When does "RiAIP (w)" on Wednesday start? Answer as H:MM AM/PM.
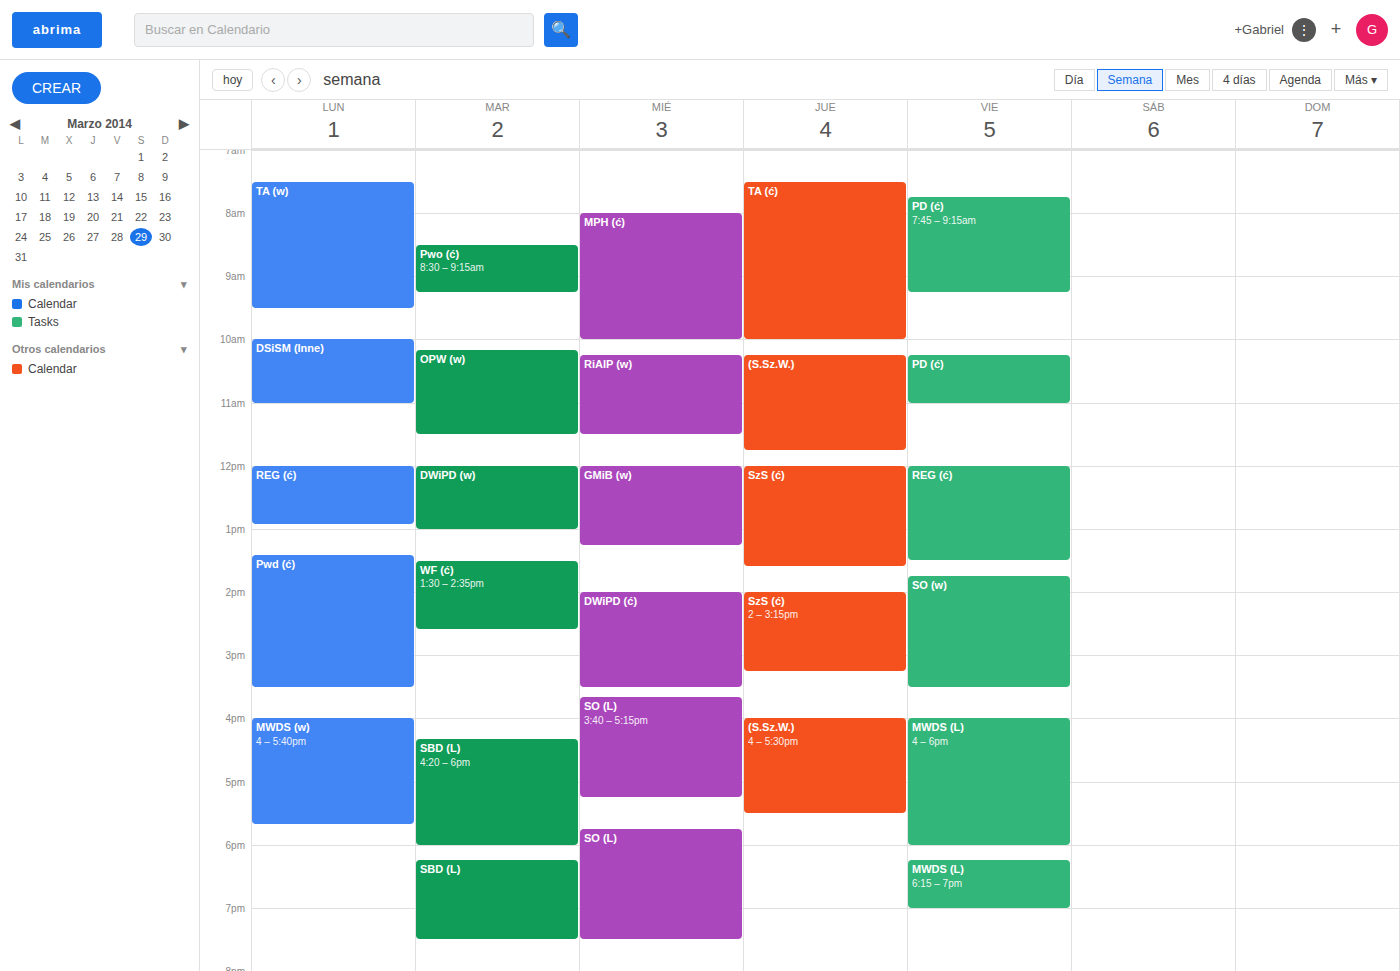
10:15 AM